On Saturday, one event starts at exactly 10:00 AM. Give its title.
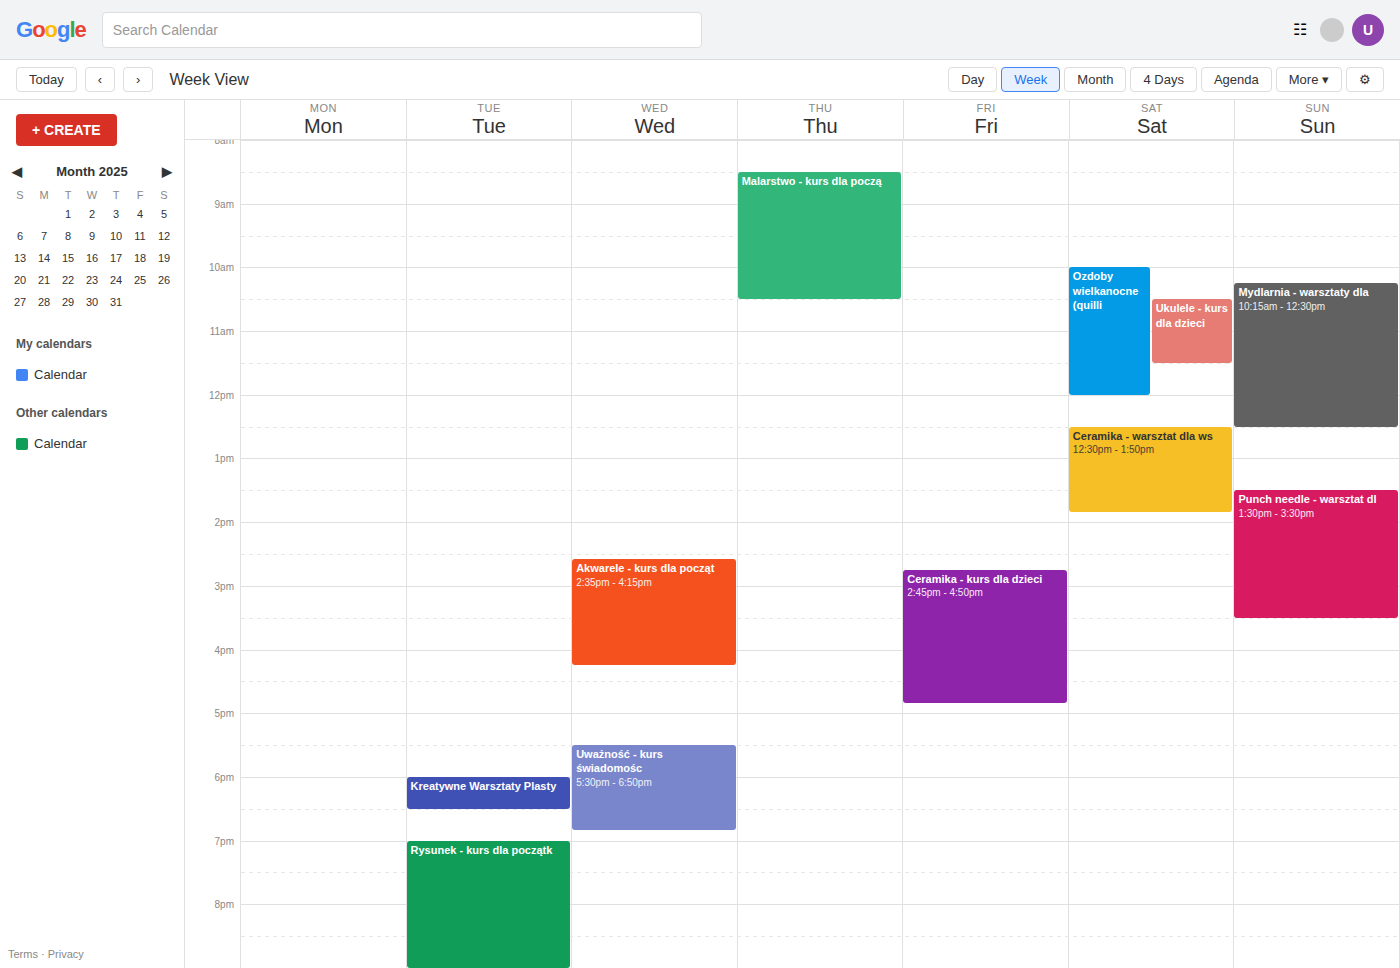
"Ozdoby wielkanocne (quilli"